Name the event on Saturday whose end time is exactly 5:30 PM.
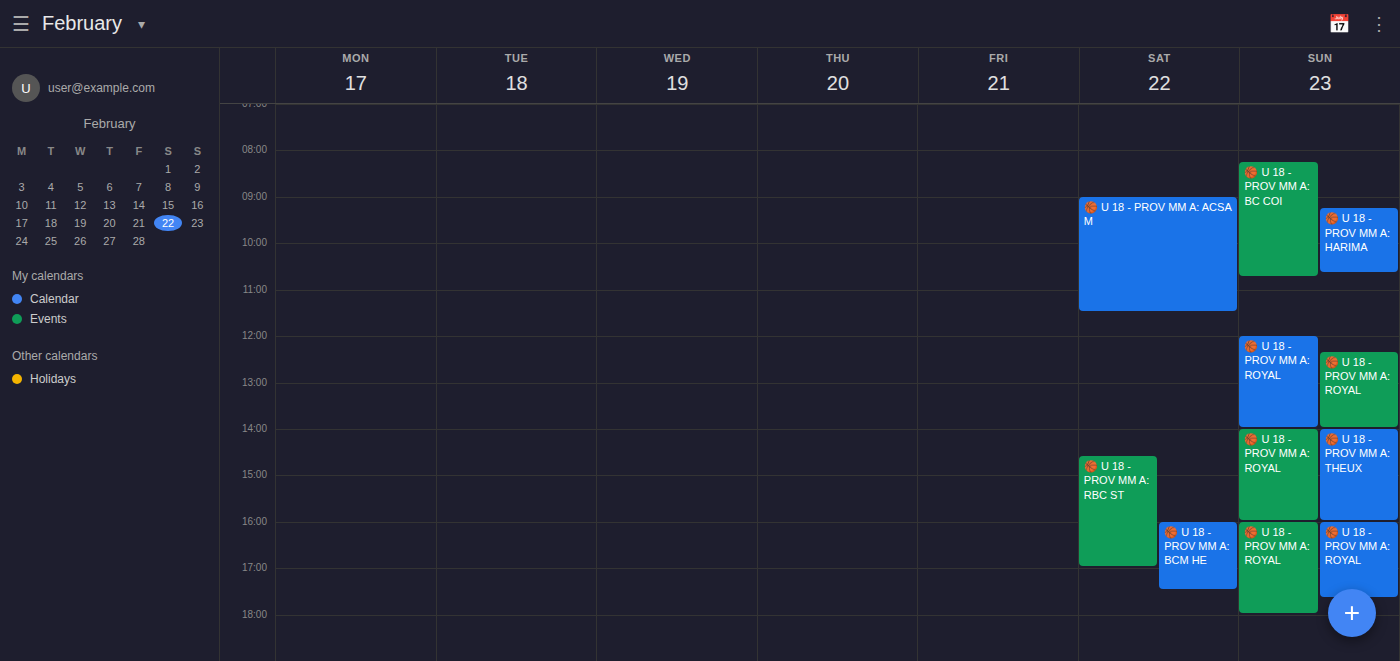
"🏀 U 18 - PROV MM A: BCM HE"